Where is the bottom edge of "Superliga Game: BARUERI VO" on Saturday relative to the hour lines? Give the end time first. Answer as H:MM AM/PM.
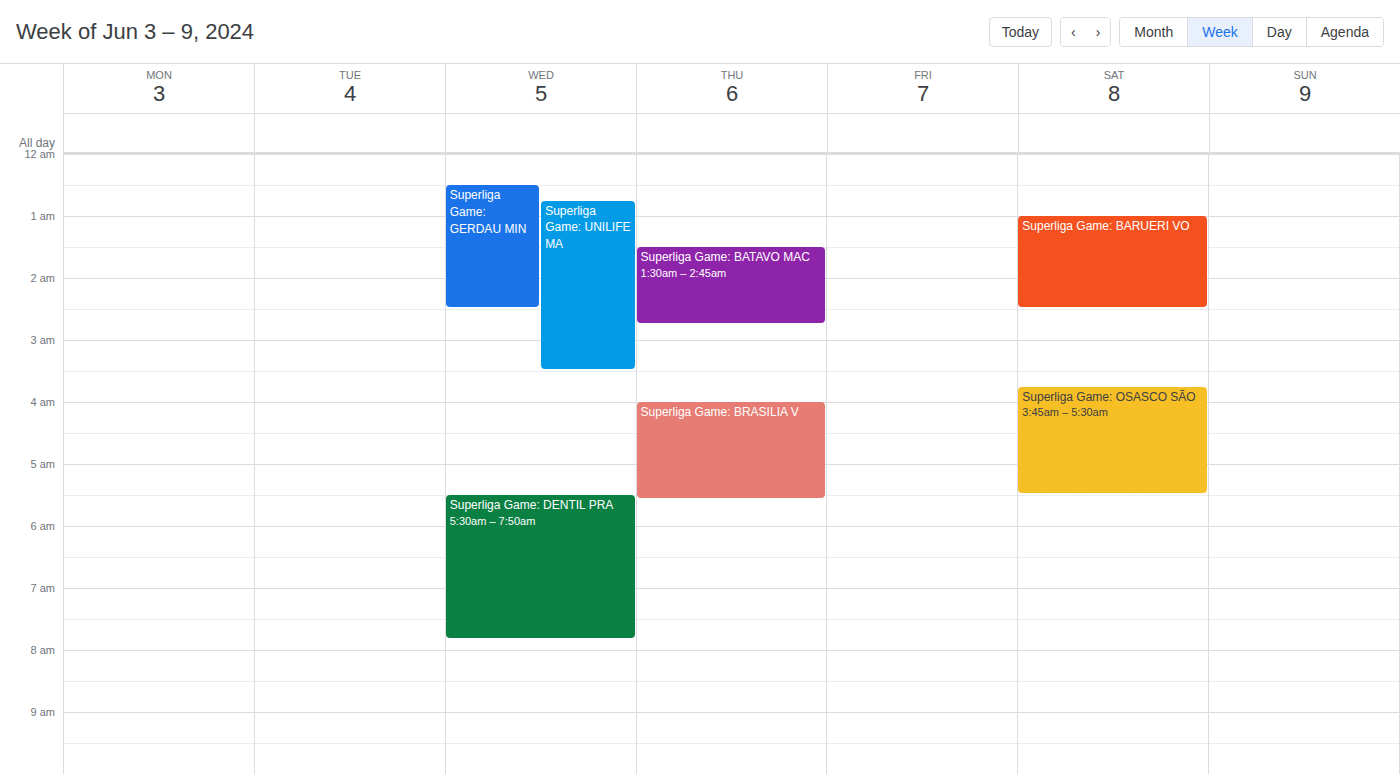
2:30 AM -- halfway between the 2 AM and 3 AM lines.